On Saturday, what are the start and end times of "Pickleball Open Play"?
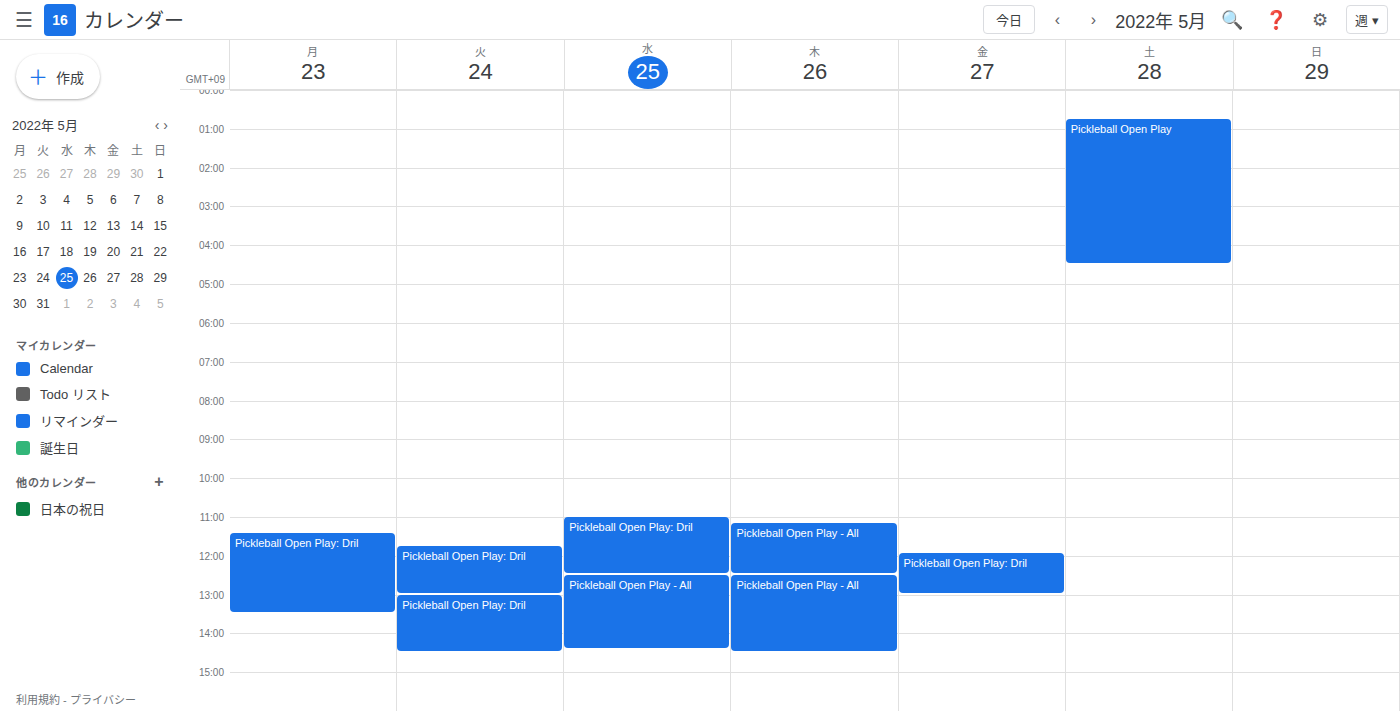
12:45 AM to 4:30 AM